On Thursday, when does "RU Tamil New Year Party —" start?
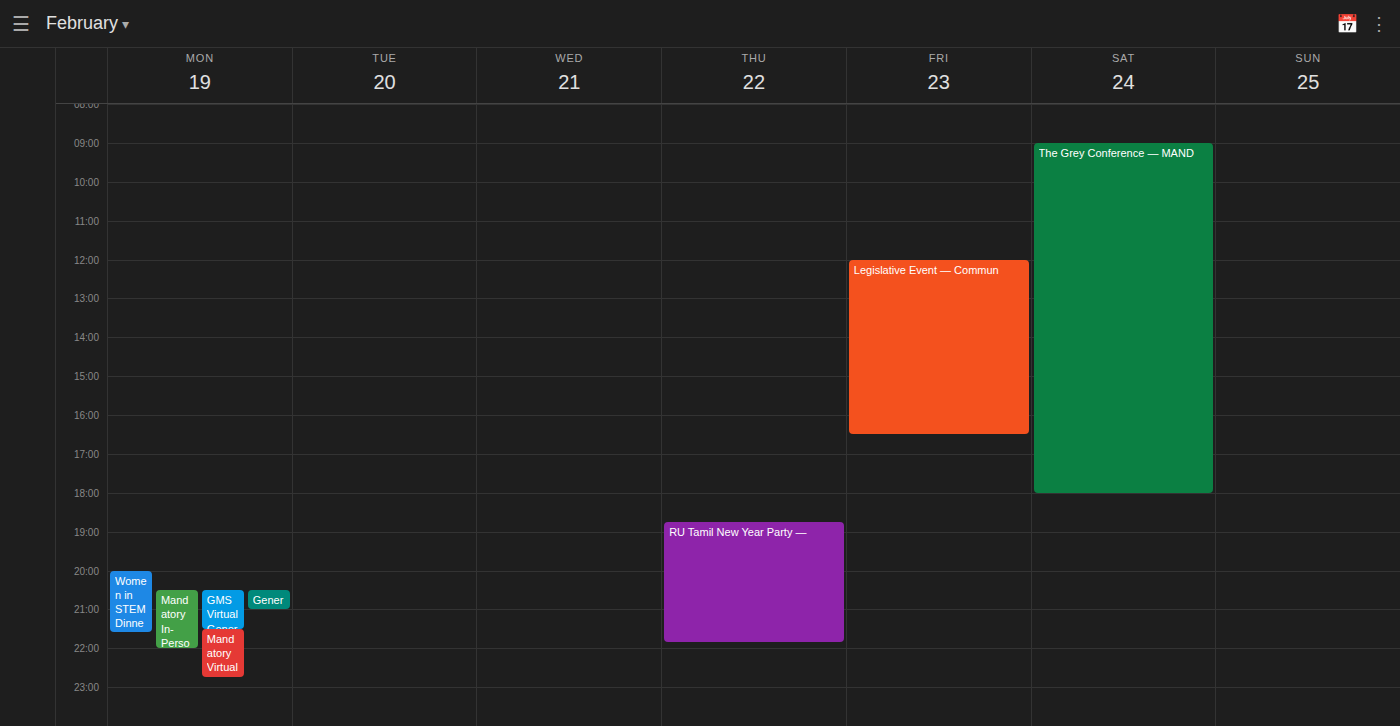
6:45 PM